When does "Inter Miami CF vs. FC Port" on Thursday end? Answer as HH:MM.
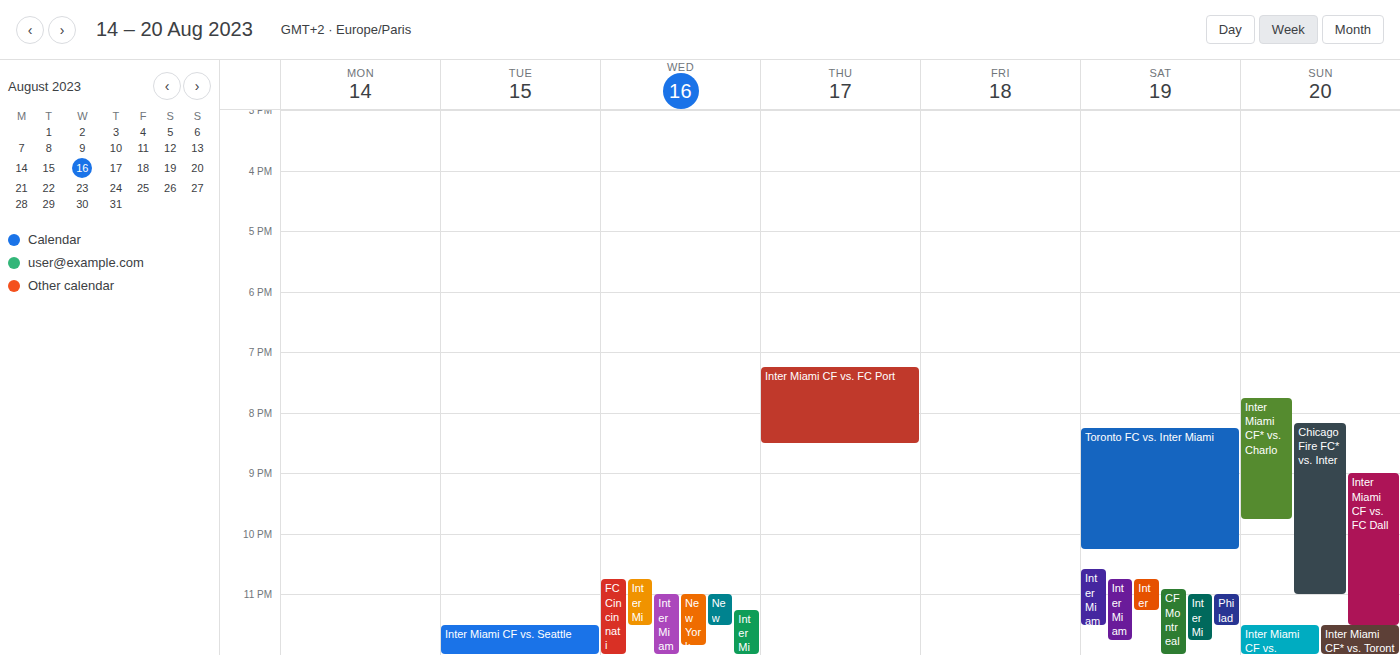
20:30